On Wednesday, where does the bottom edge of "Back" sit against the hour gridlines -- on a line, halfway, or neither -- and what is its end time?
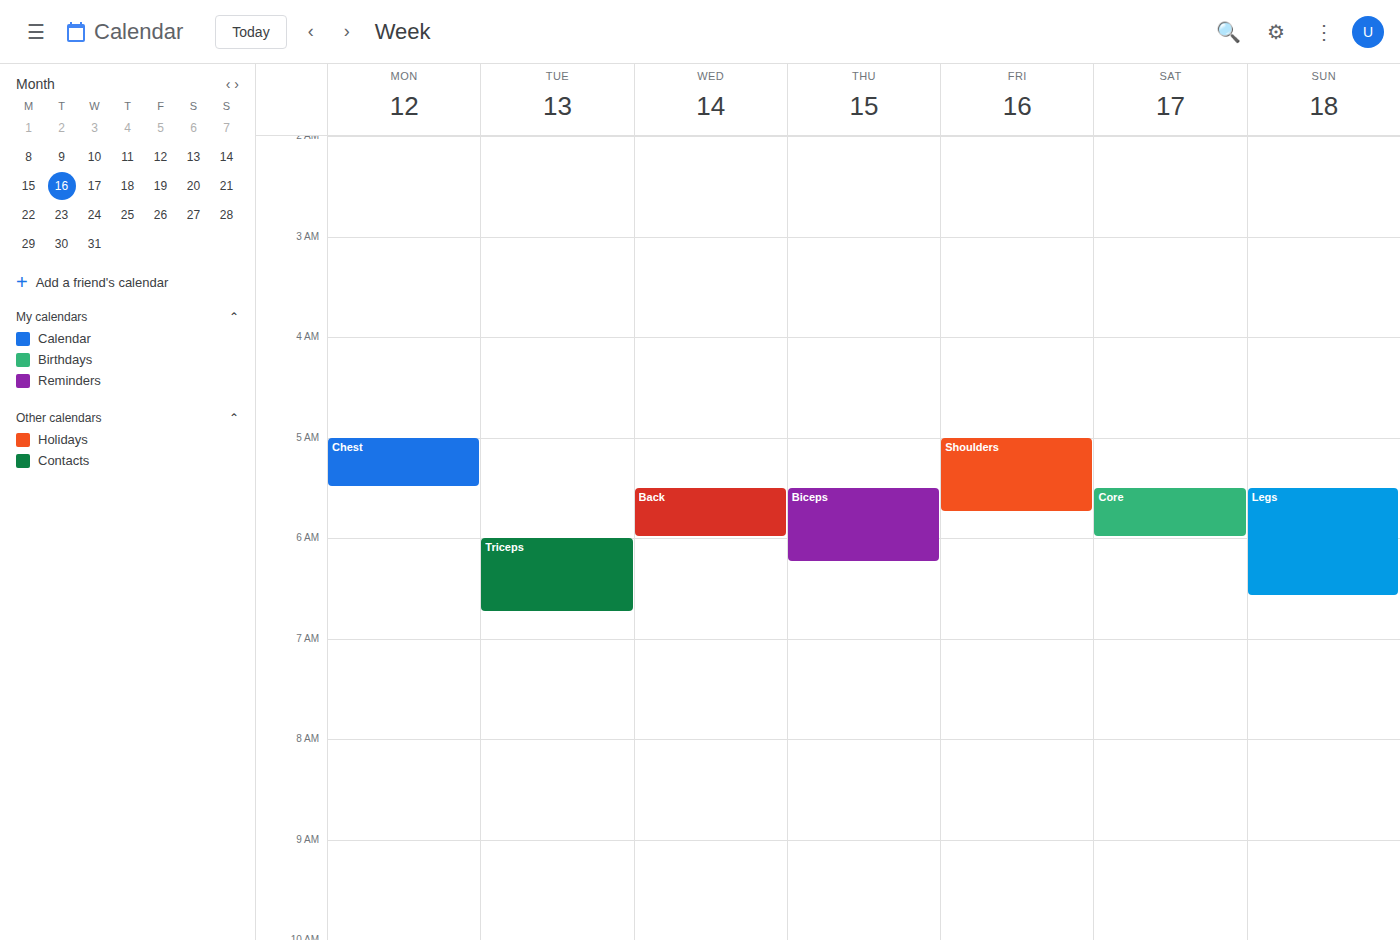
6:00 AM -- exactly on the 6 AM line.